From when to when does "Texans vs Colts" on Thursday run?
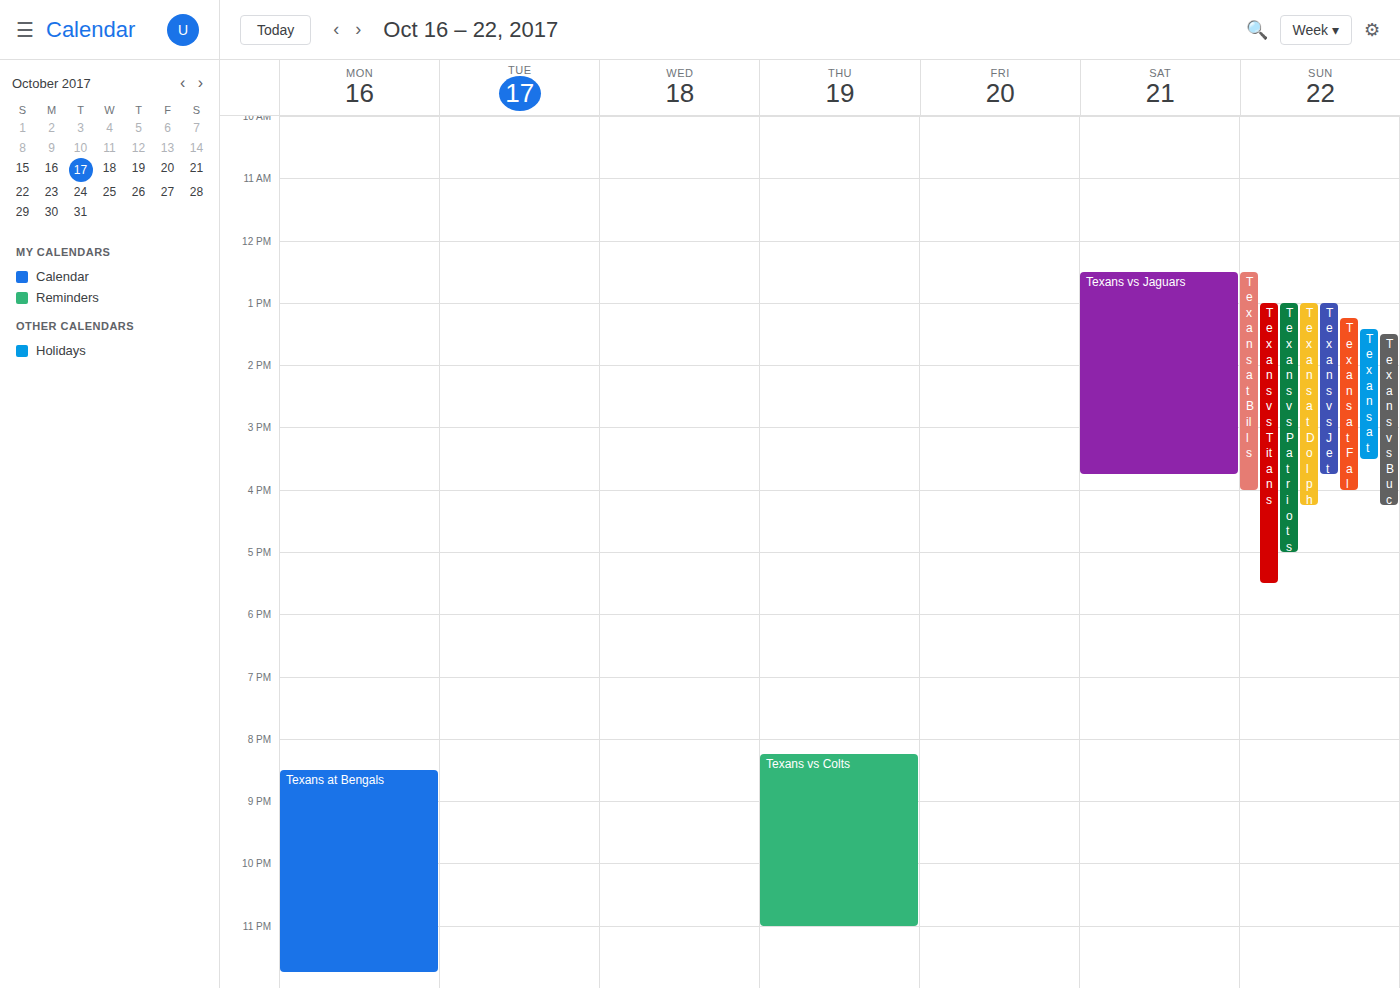
8:15 PM to 11:00 PM